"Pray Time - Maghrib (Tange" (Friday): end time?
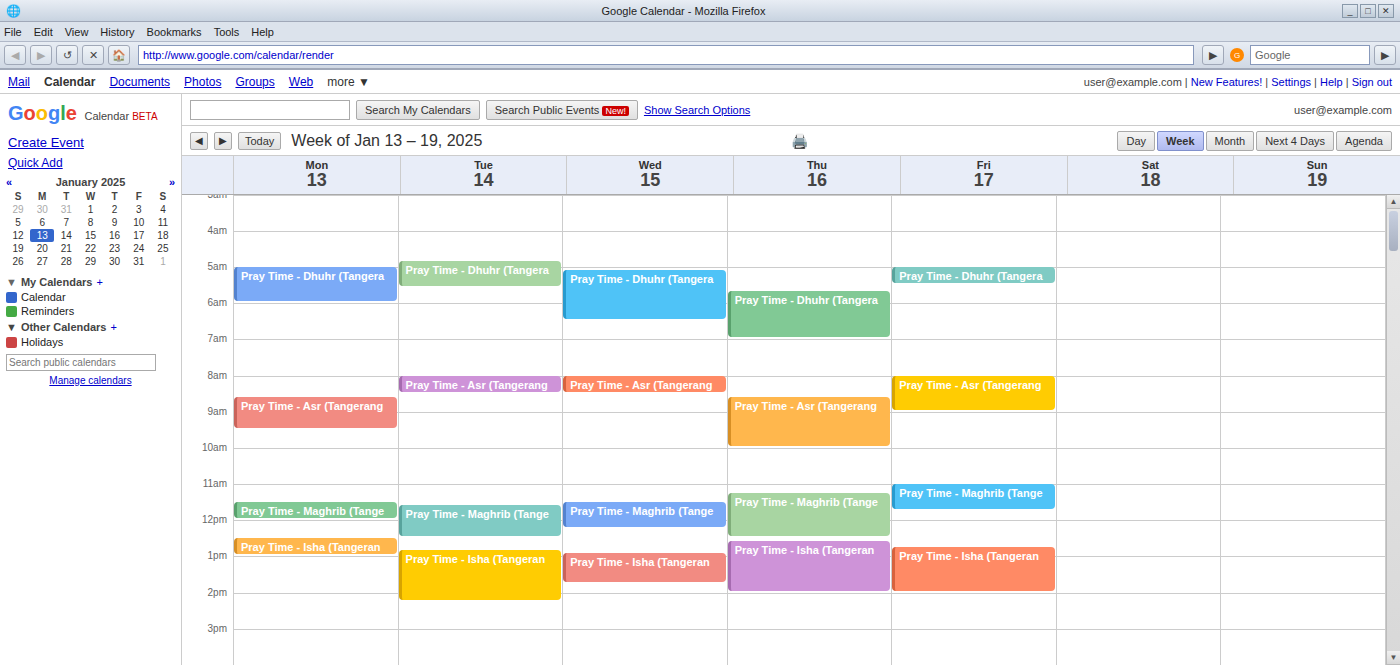
11:45 AM